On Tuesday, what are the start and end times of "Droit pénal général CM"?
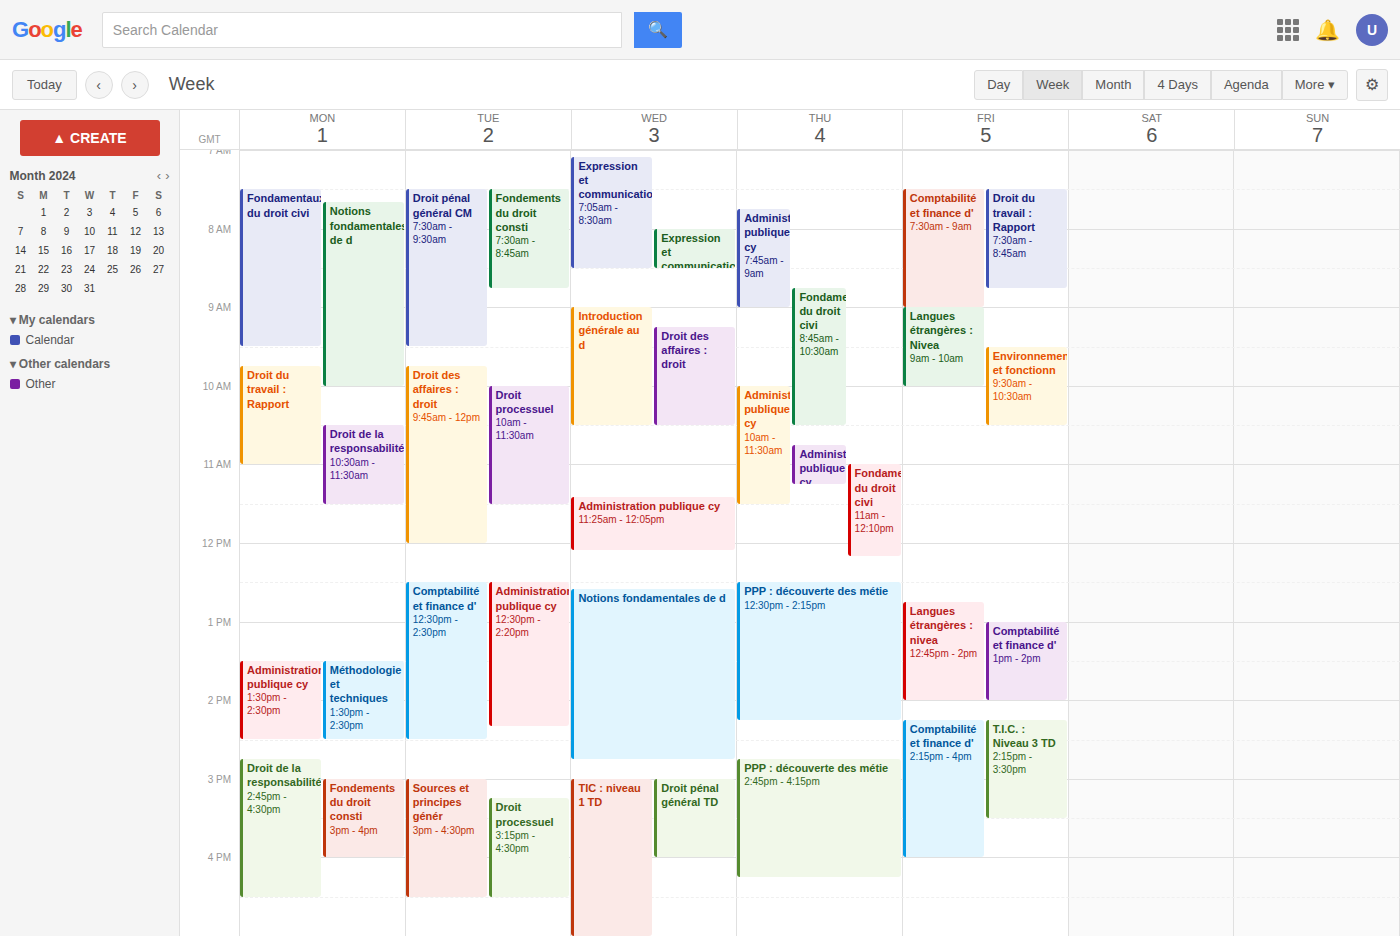
07:30 to 09:30